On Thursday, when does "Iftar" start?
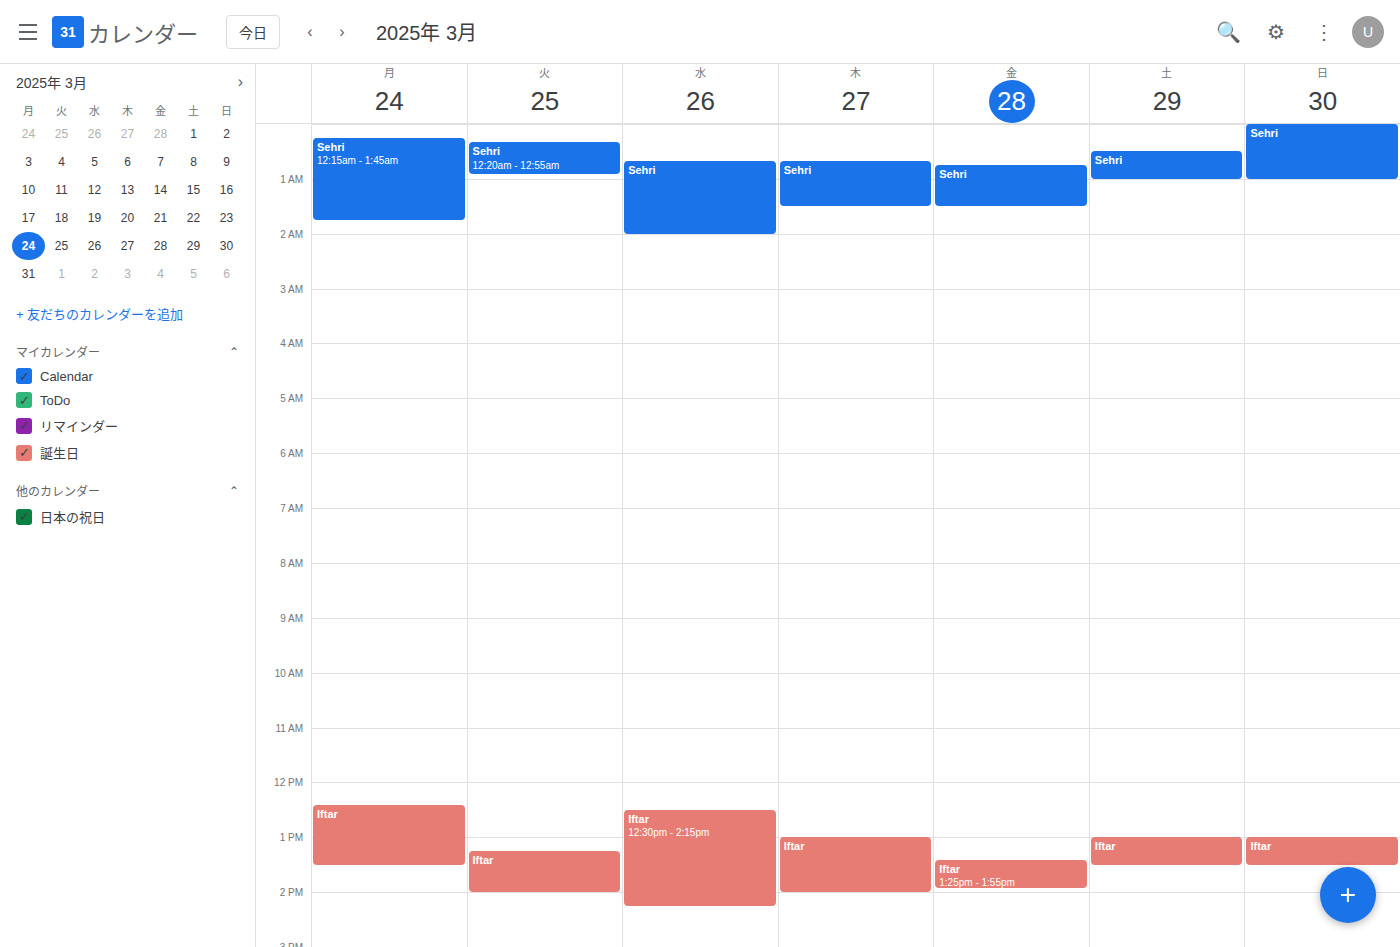
1:00 PM